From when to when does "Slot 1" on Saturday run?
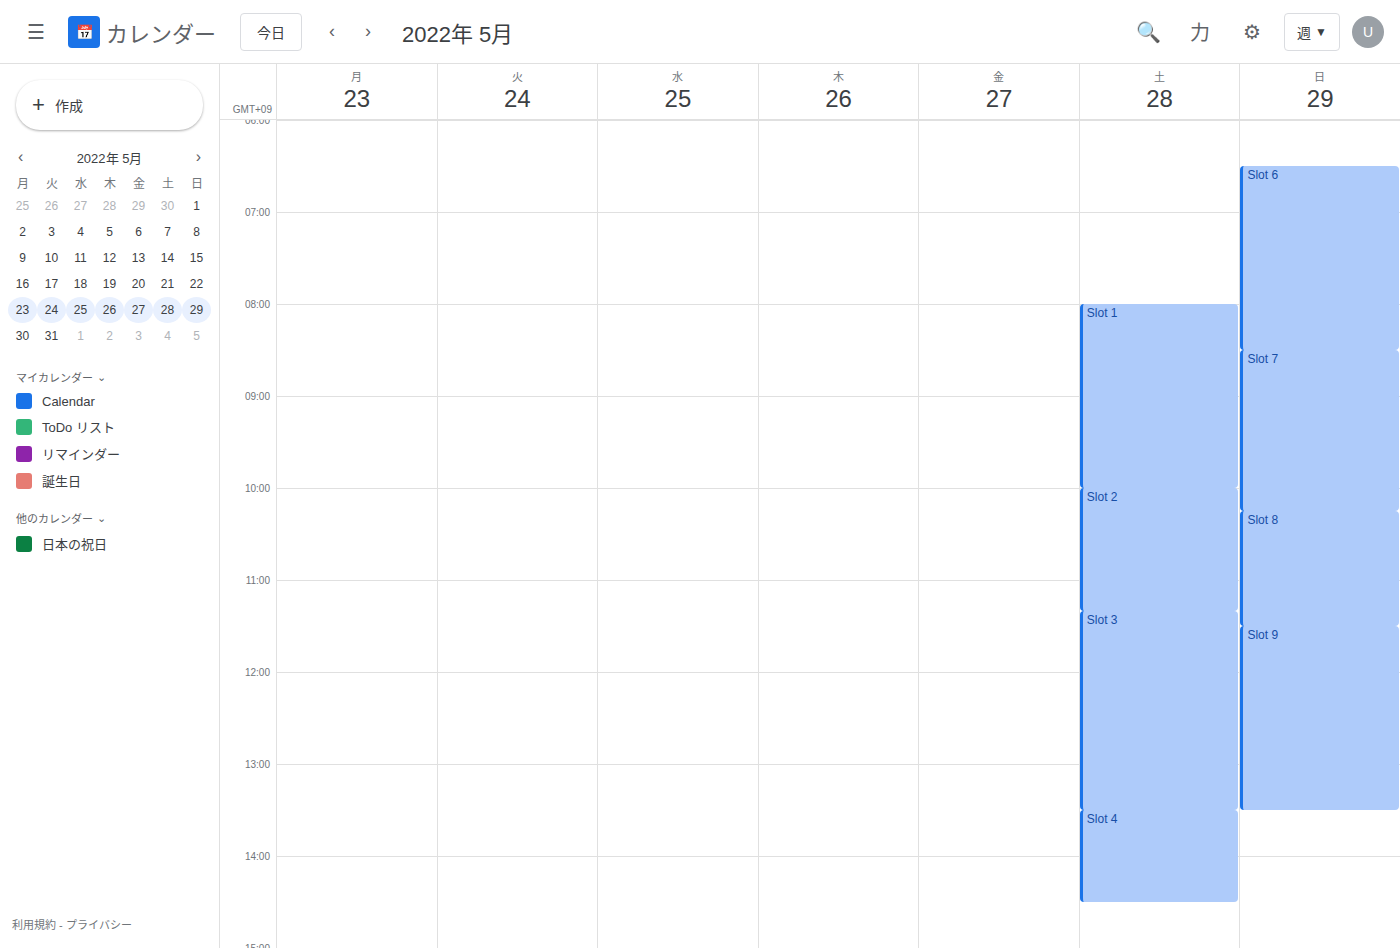
08:00 to 10:00